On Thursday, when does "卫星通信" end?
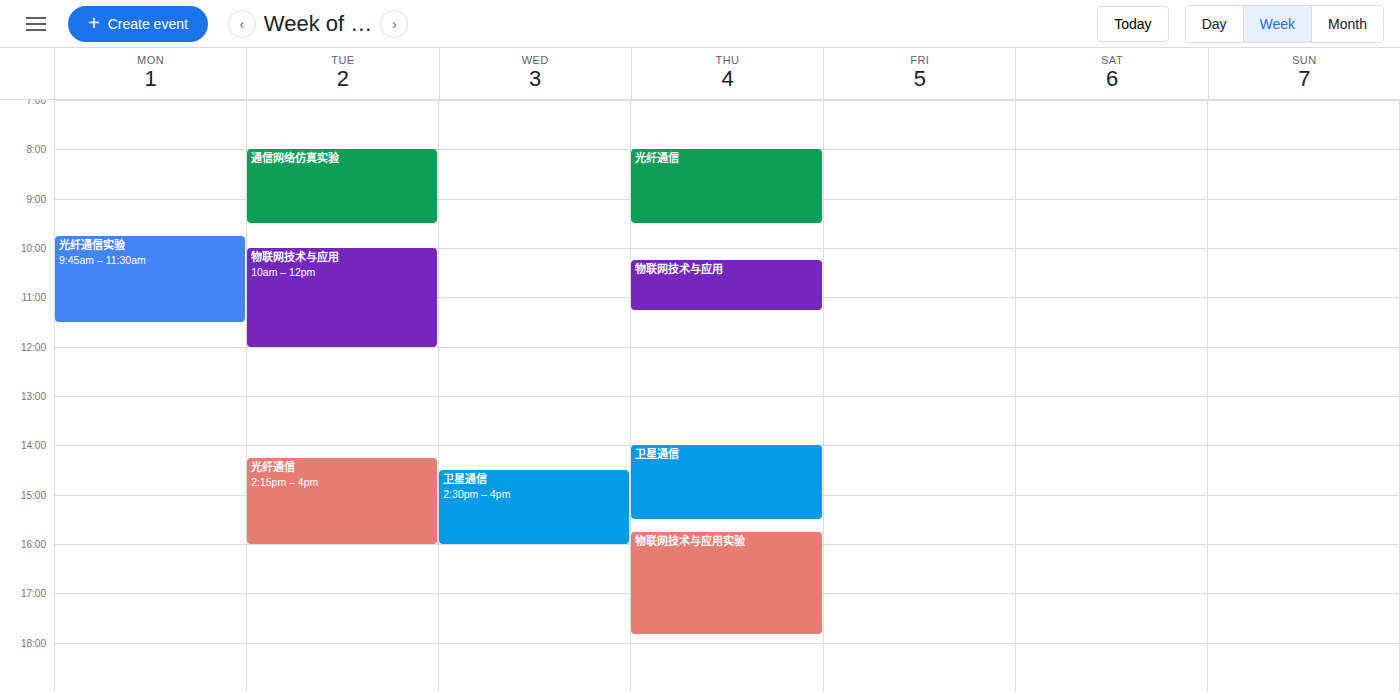
3:30 PM